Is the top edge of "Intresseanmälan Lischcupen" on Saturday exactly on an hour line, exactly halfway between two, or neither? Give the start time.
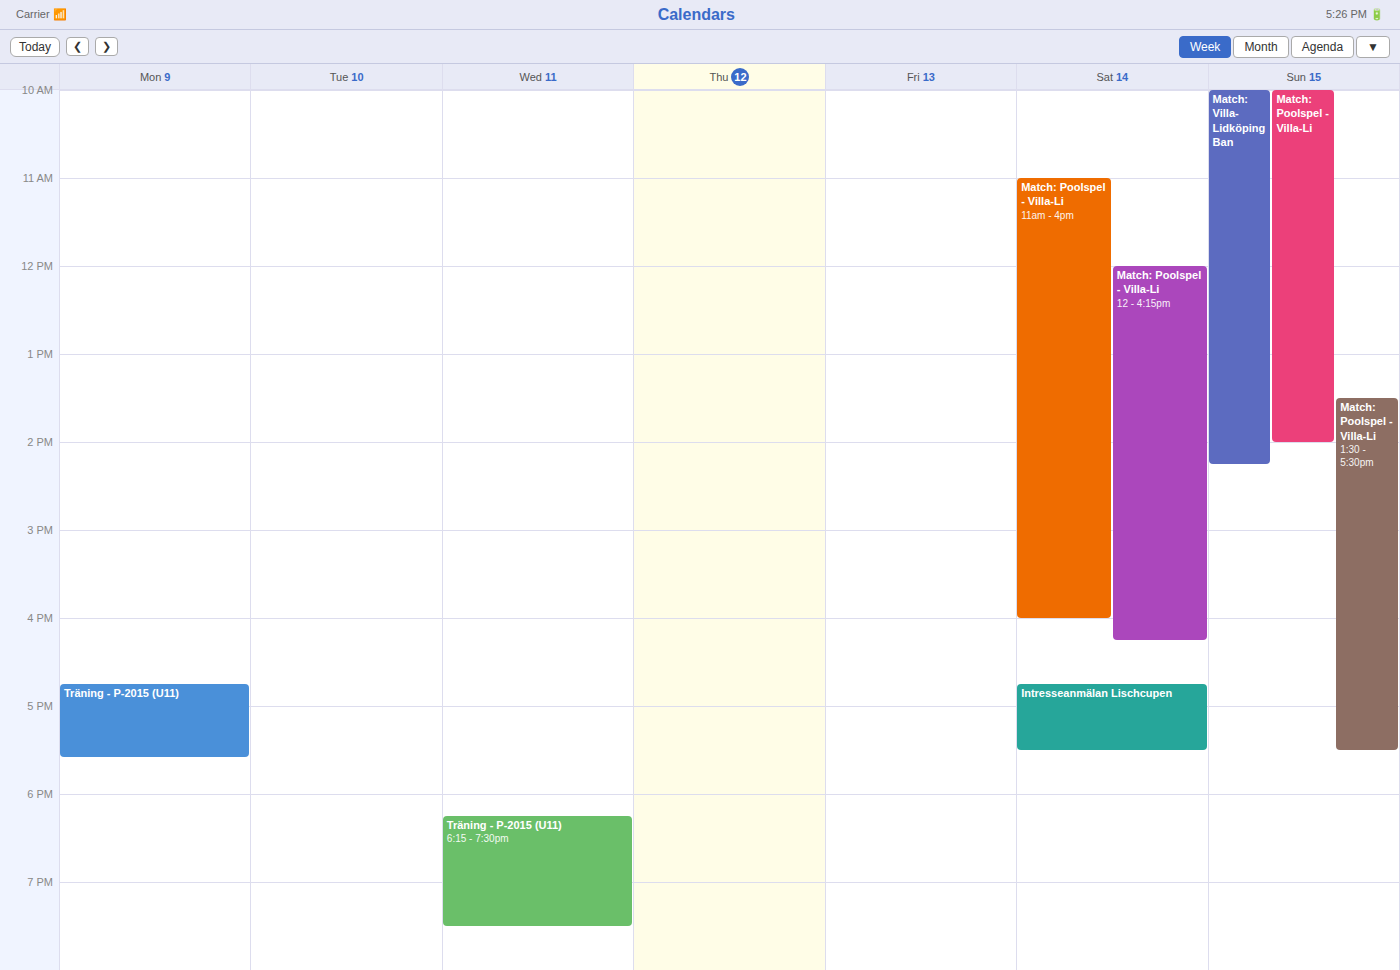
4:45 PM -- neither: three quarters of the way from the 4 PM line to the 5 PM line.